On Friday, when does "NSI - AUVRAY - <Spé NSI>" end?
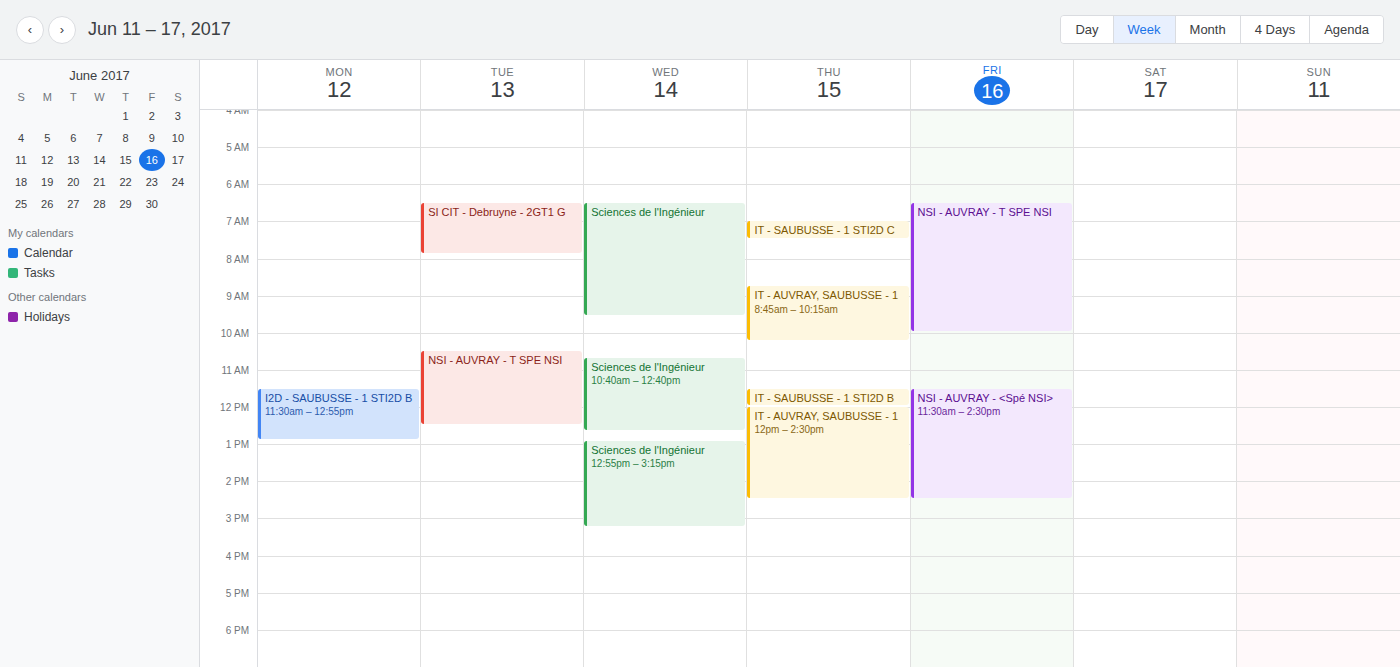
2:30 PM